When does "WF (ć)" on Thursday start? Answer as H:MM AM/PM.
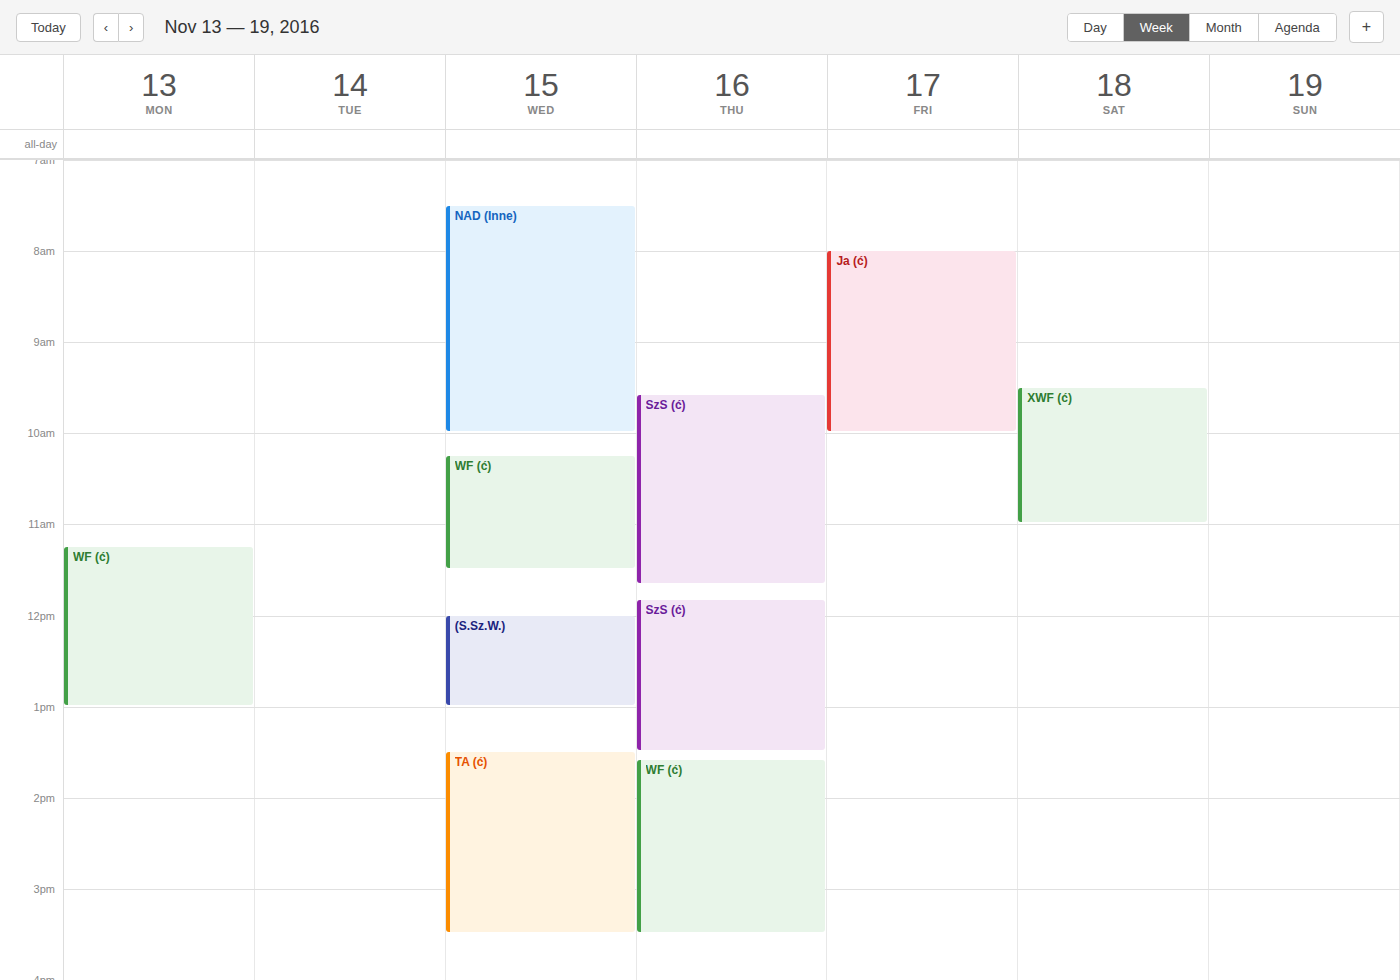
1:35 PM